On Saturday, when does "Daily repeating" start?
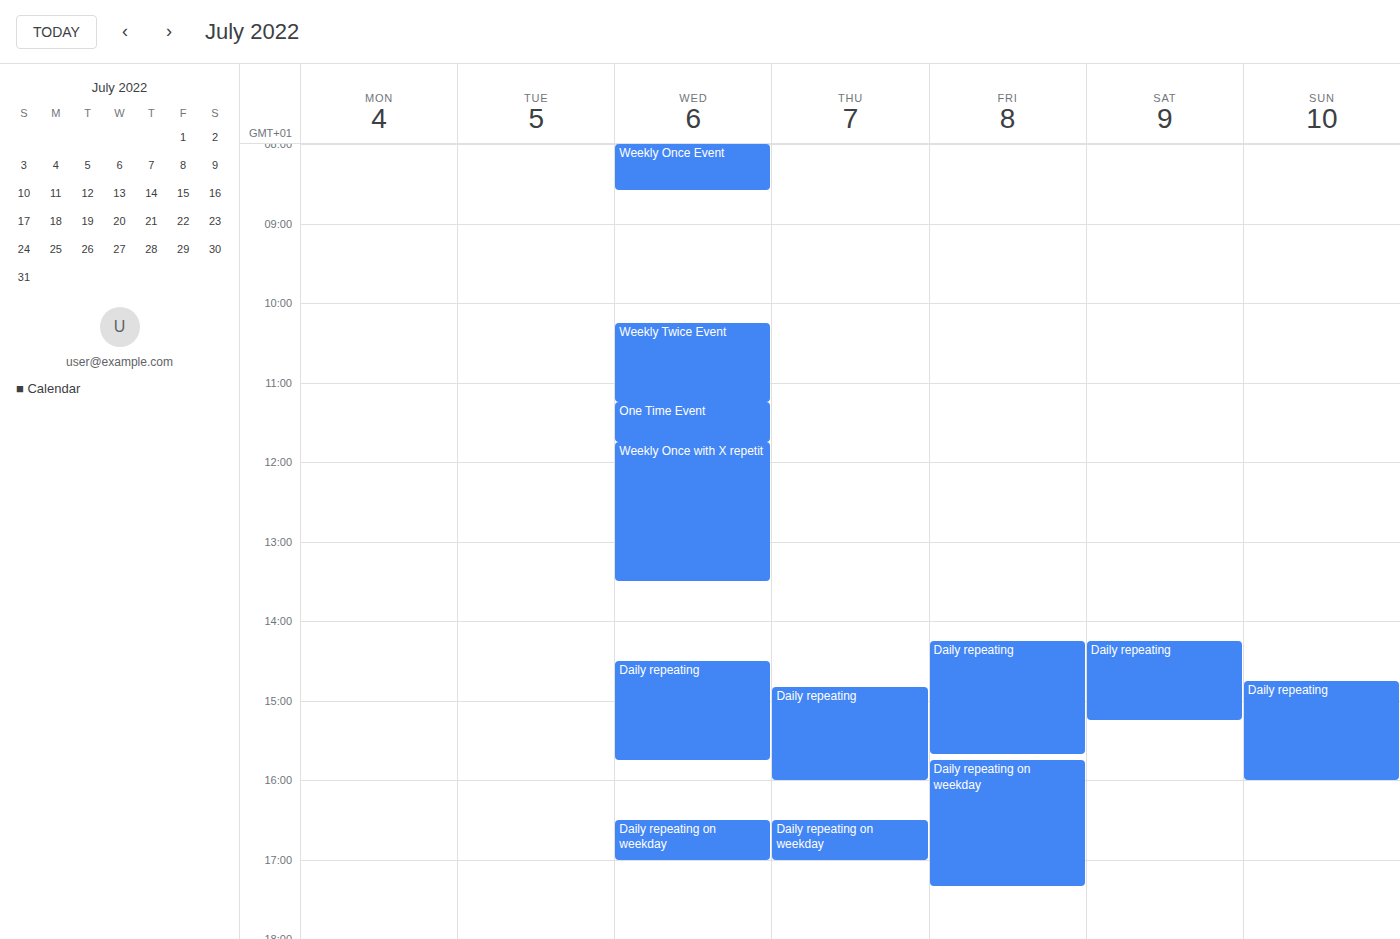
2:15 PM